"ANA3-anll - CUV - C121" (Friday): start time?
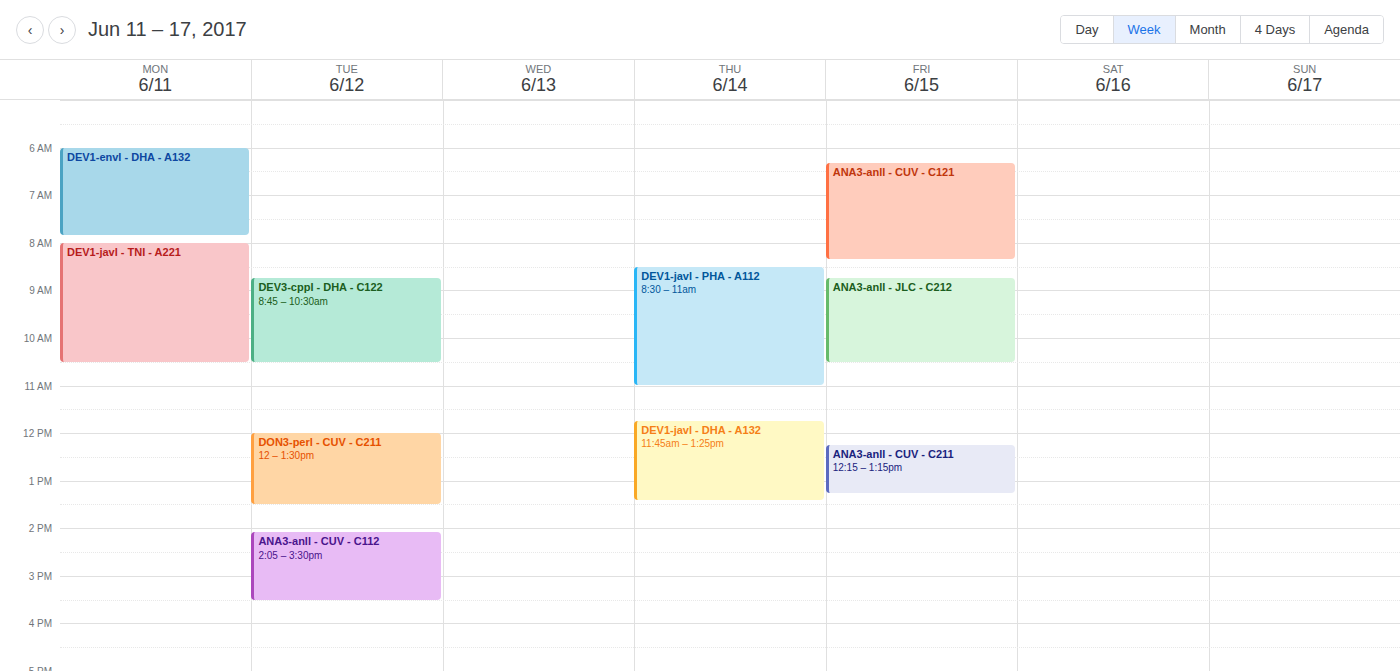
6:20 AM